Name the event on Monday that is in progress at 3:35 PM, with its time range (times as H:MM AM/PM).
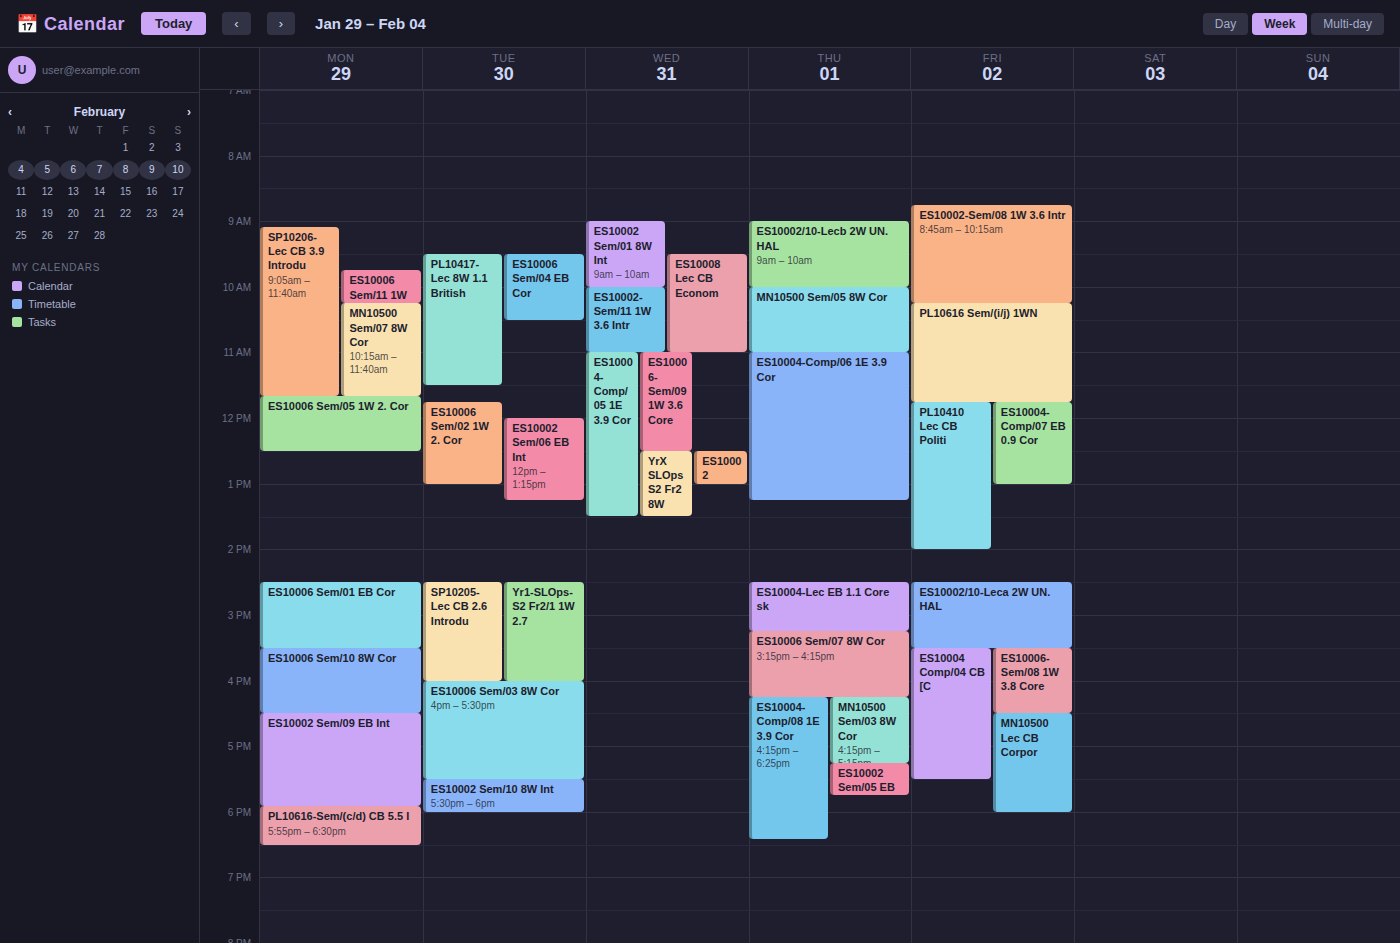
"ES10006 Sem/10 8W Cor", 3:30 PM to 4:30 PM